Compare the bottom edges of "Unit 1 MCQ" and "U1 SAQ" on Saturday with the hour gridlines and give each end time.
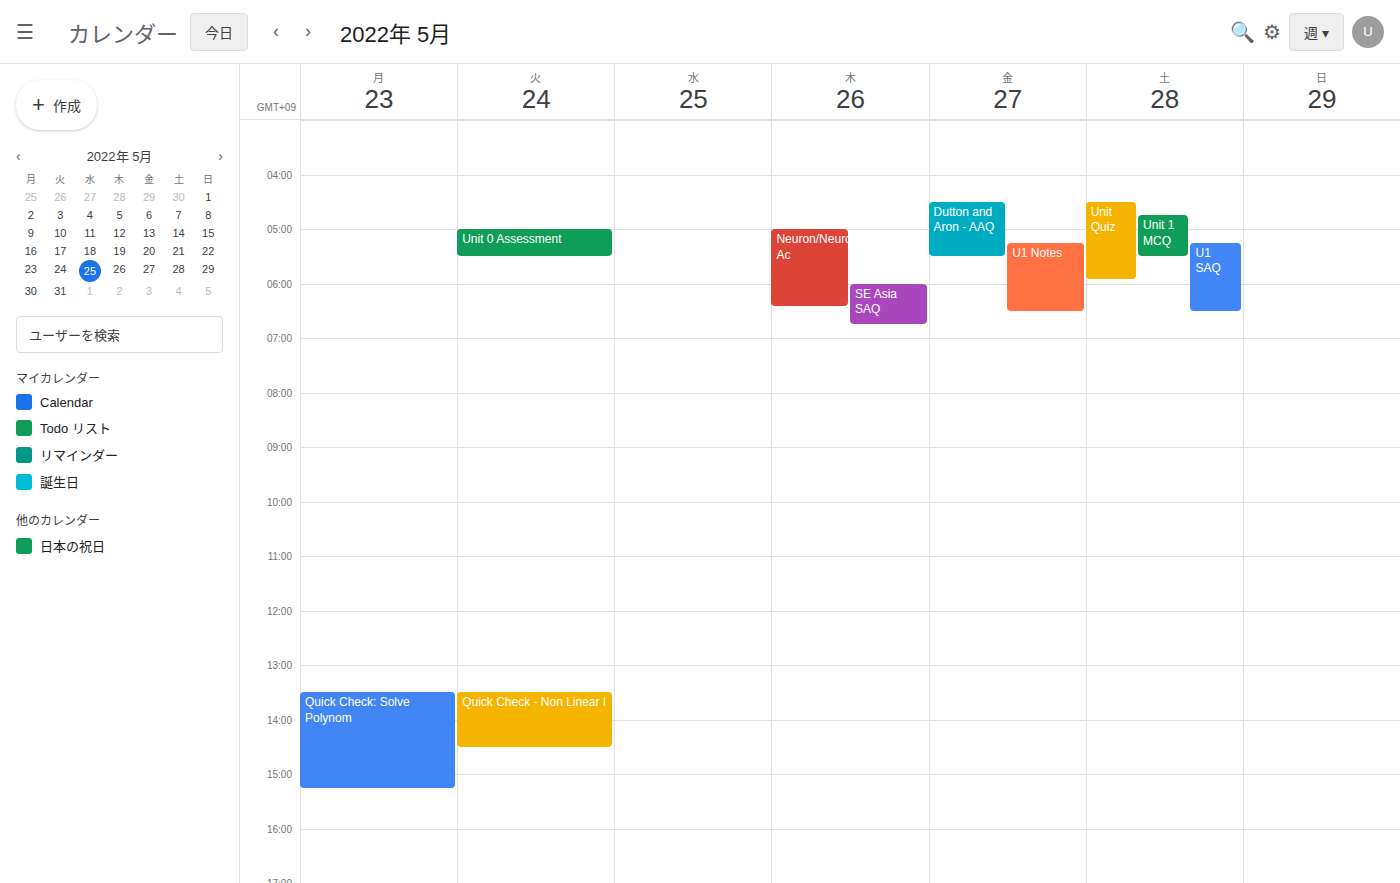
"Unit 1 MCQ": 5:30 AM, halfway between the 5 AM and 6 AM lines. "U1 SAQ": 6:30 AM, halfway between the 6 AM and 7 AM lines.